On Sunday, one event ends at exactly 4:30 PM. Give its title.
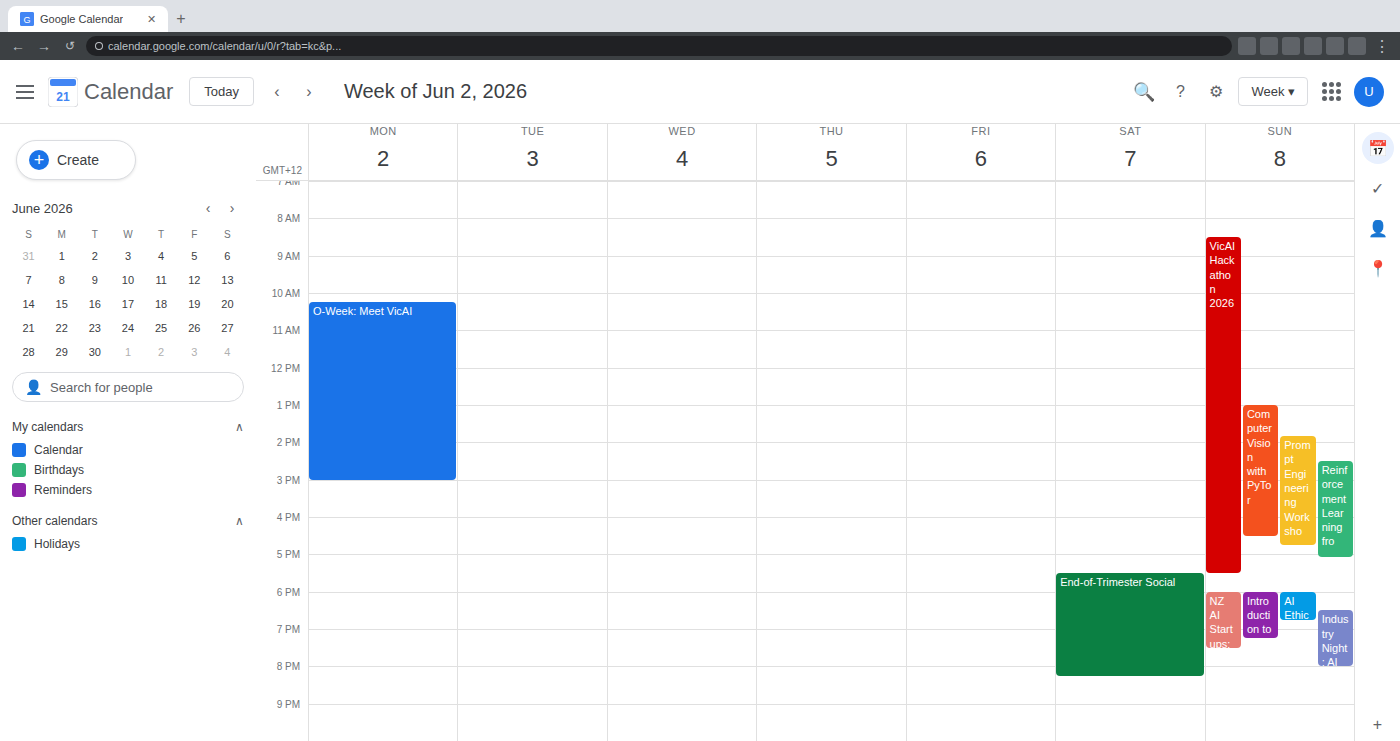
"Computer Vision with PyTor"